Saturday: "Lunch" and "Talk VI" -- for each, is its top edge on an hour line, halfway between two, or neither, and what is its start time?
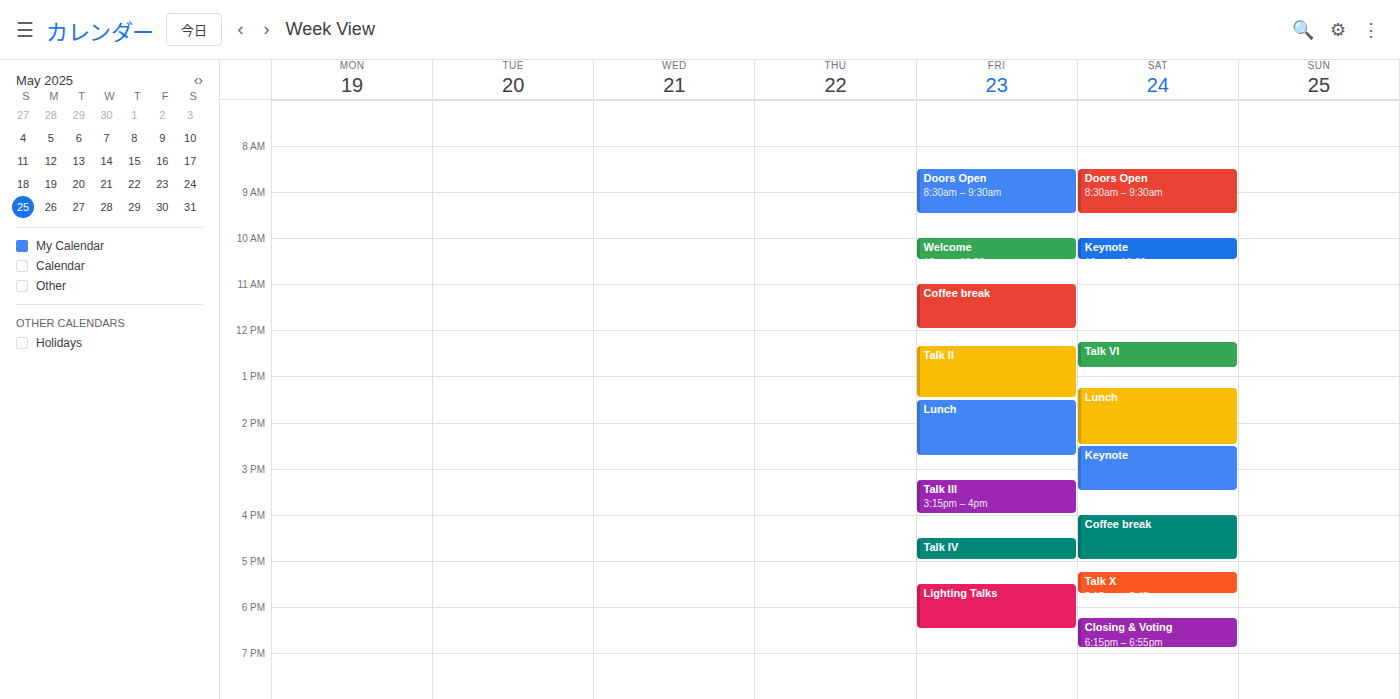
"Lunch": 1:15 PM, neither: a quarter of the way from the 1 PM line to the 2 PM line. "Talk VI": 12:15 PM, neither: a quarter of the way from the 12 PM line to the 1 PM line.